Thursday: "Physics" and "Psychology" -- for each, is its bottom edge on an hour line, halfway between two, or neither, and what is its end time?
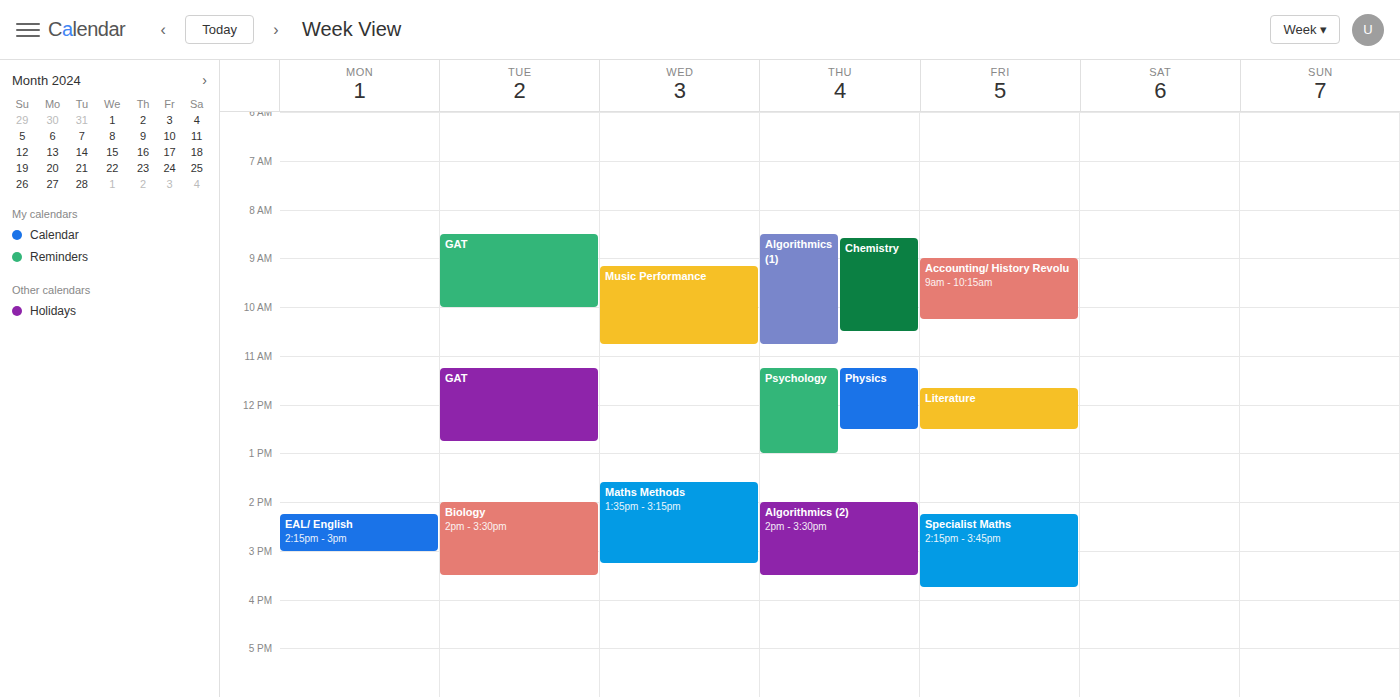
"Physics": 12:30 PM, halfway between the 12 PM and 1 PM lines. "Psychology": 1:00 PM, exactly on the 1 PM line.